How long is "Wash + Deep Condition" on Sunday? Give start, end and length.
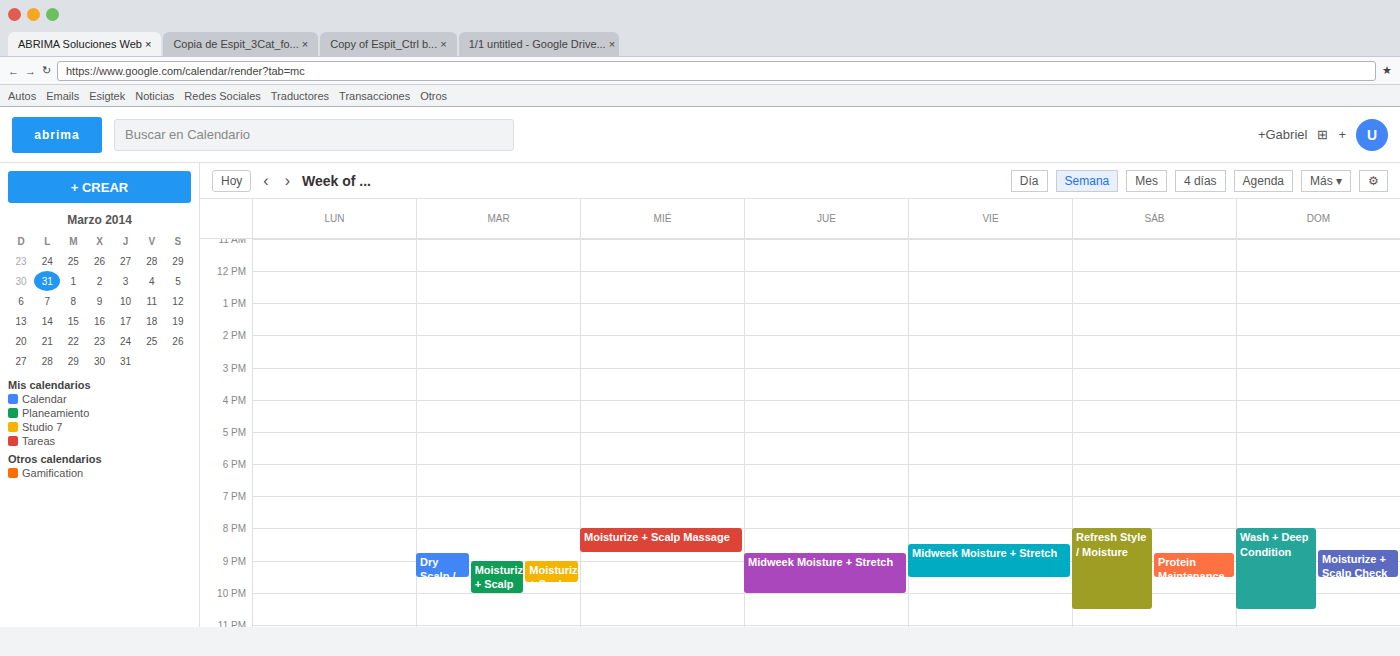
20:00 to 22:30, 2 hours 30 minutes